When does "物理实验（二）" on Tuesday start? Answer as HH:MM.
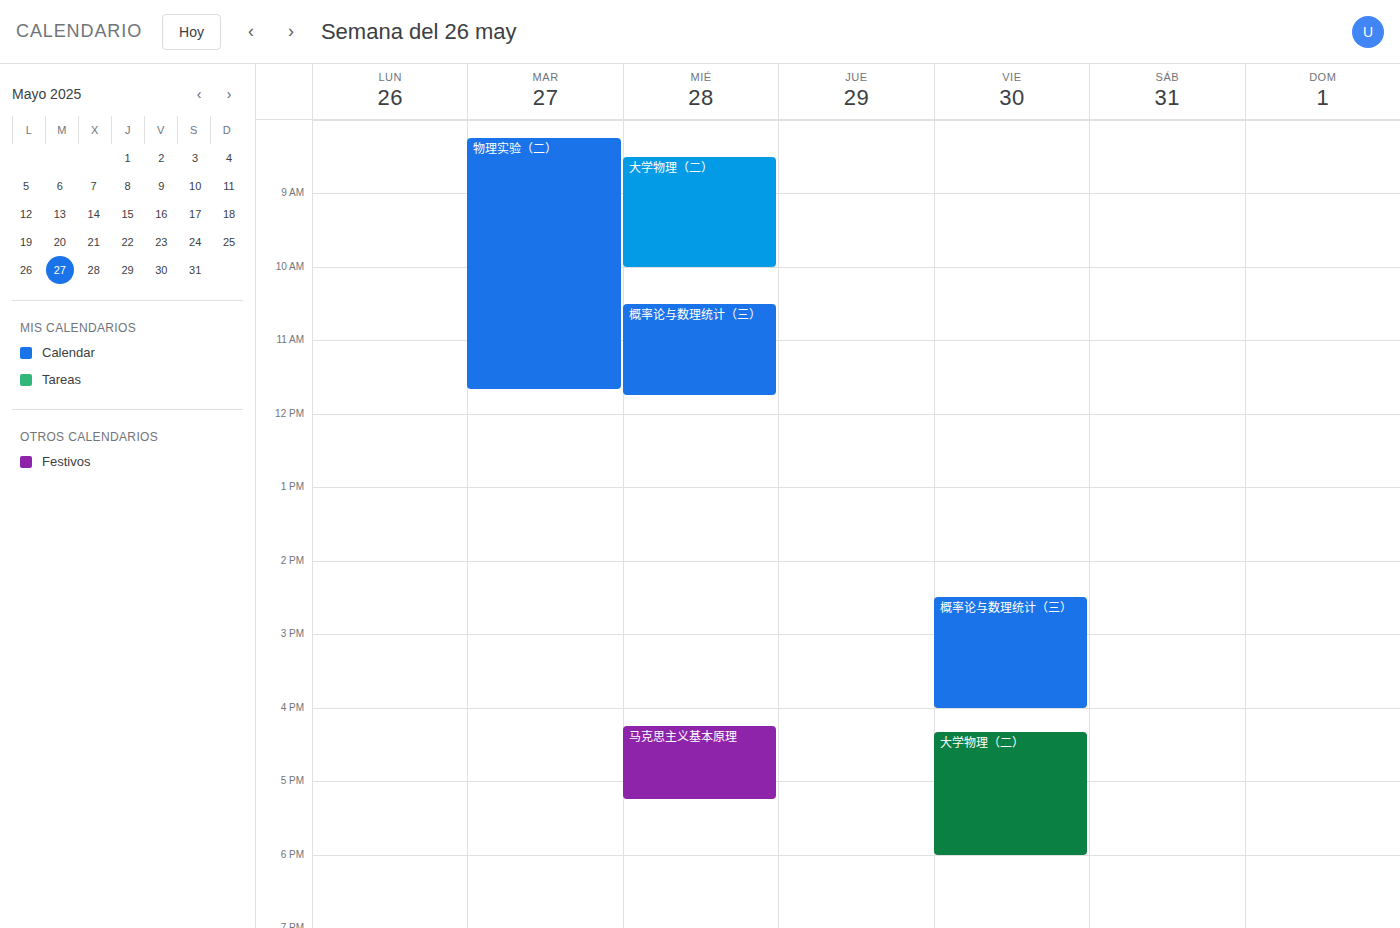
08:15